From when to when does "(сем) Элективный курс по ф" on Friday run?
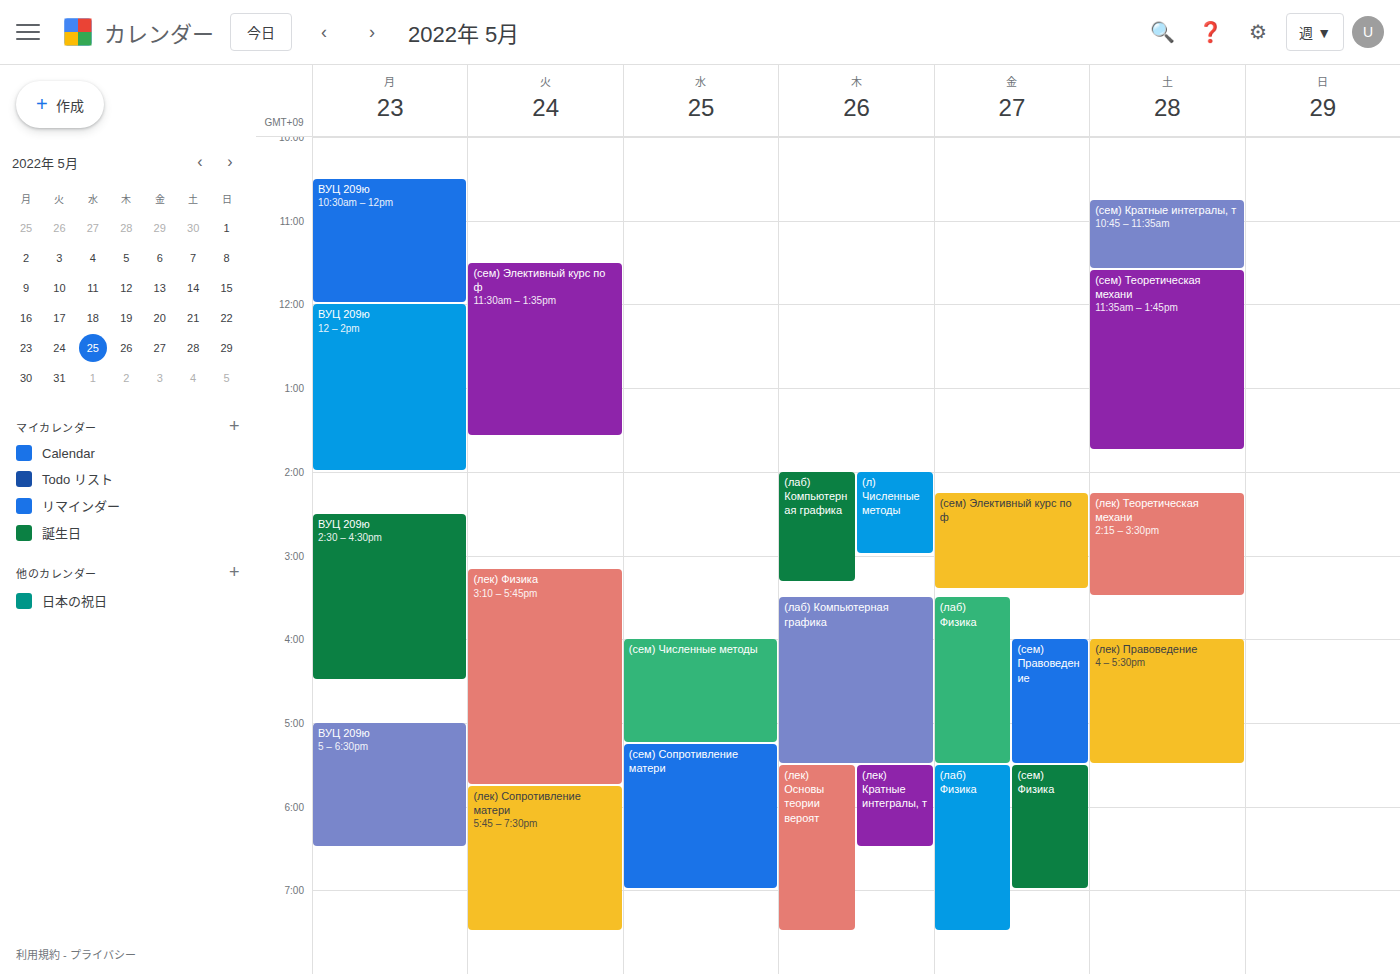
2:15 PM to 3:25 PM